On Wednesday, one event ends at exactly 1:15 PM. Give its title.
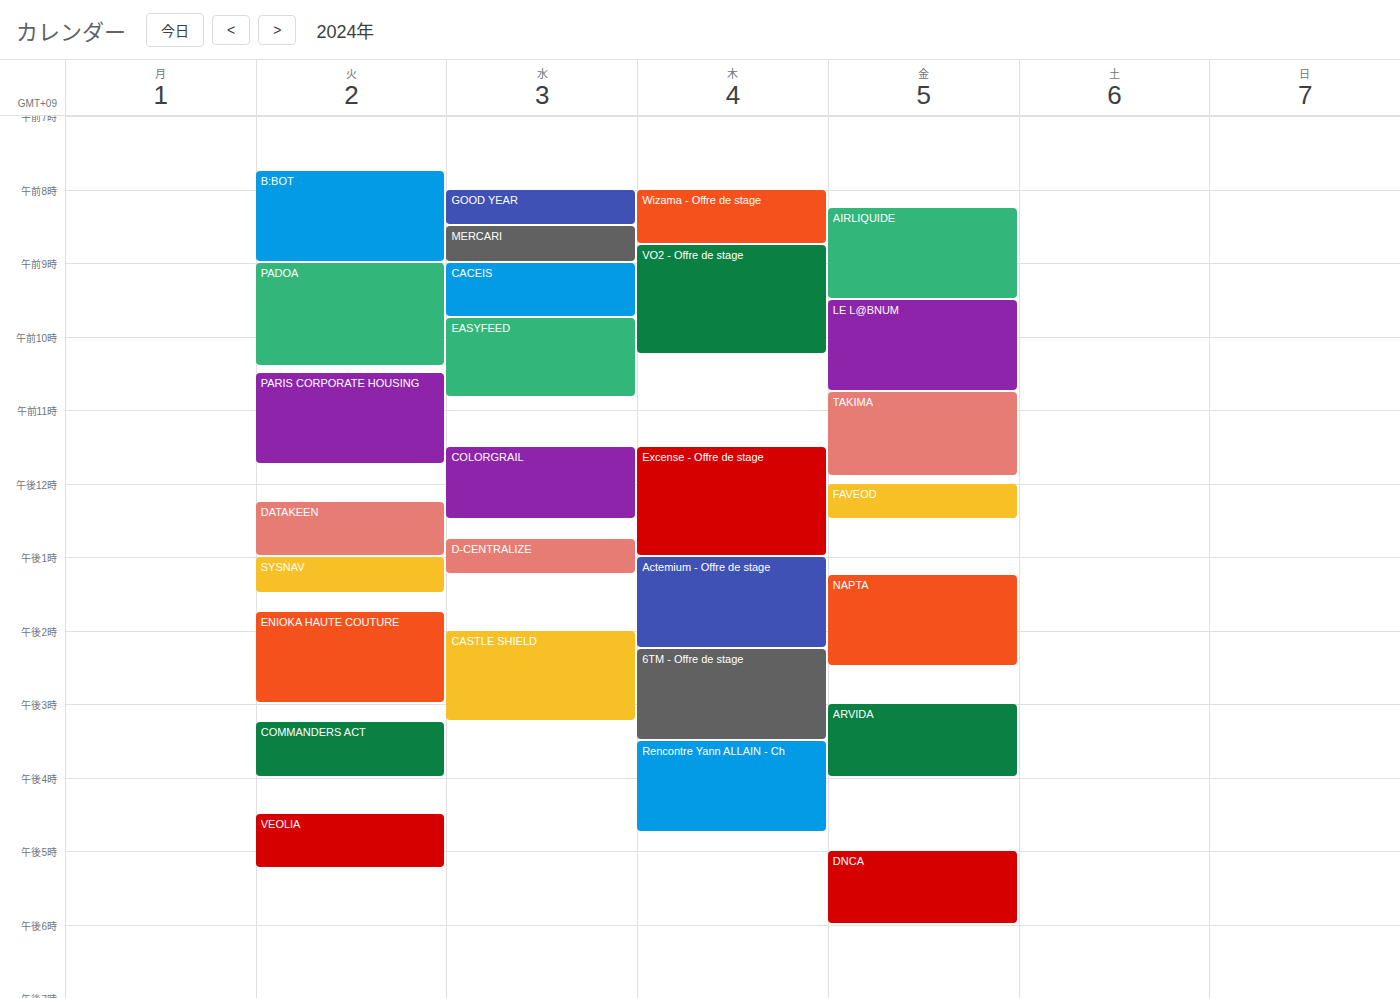
"D-CENTRALIZE"